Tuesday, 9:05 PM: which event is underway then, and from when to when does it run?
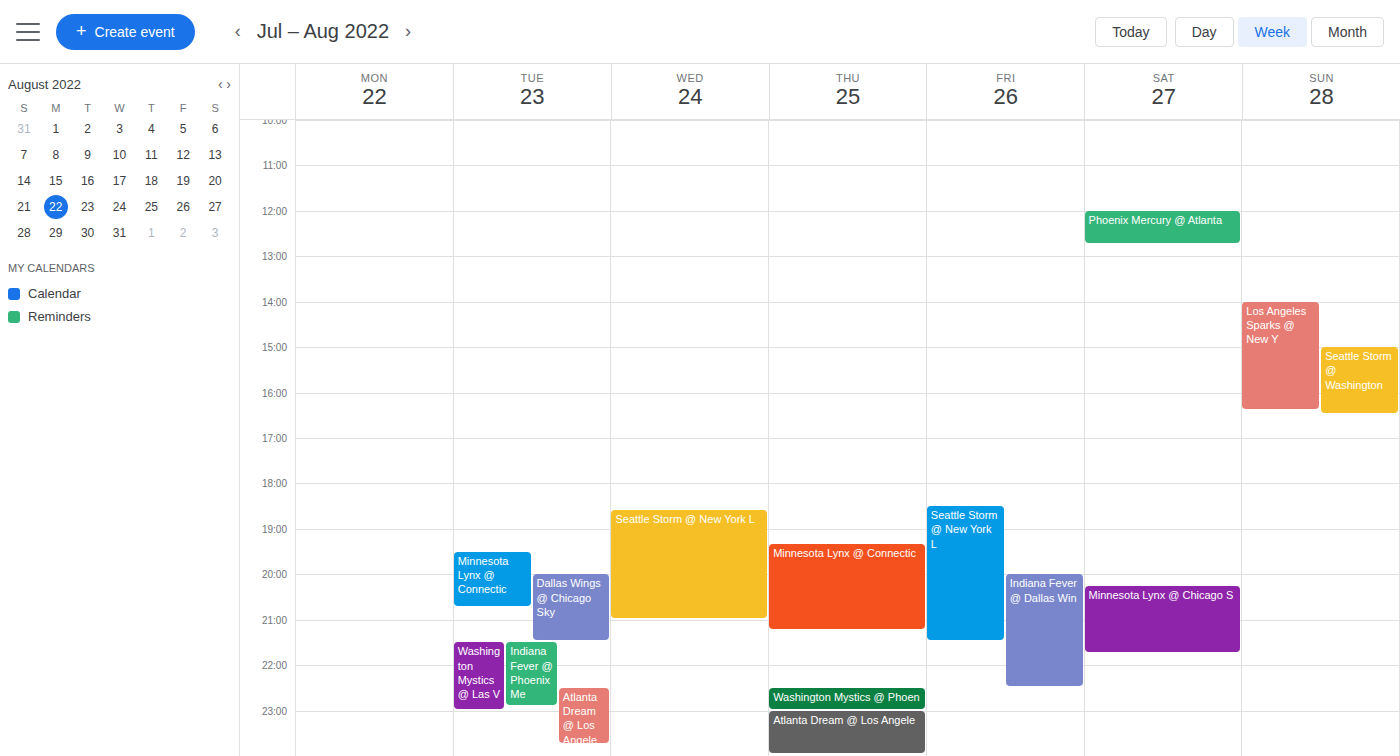
"Dallas Wings @ Chicago Sky", 8:00 PM to 9:30 PM